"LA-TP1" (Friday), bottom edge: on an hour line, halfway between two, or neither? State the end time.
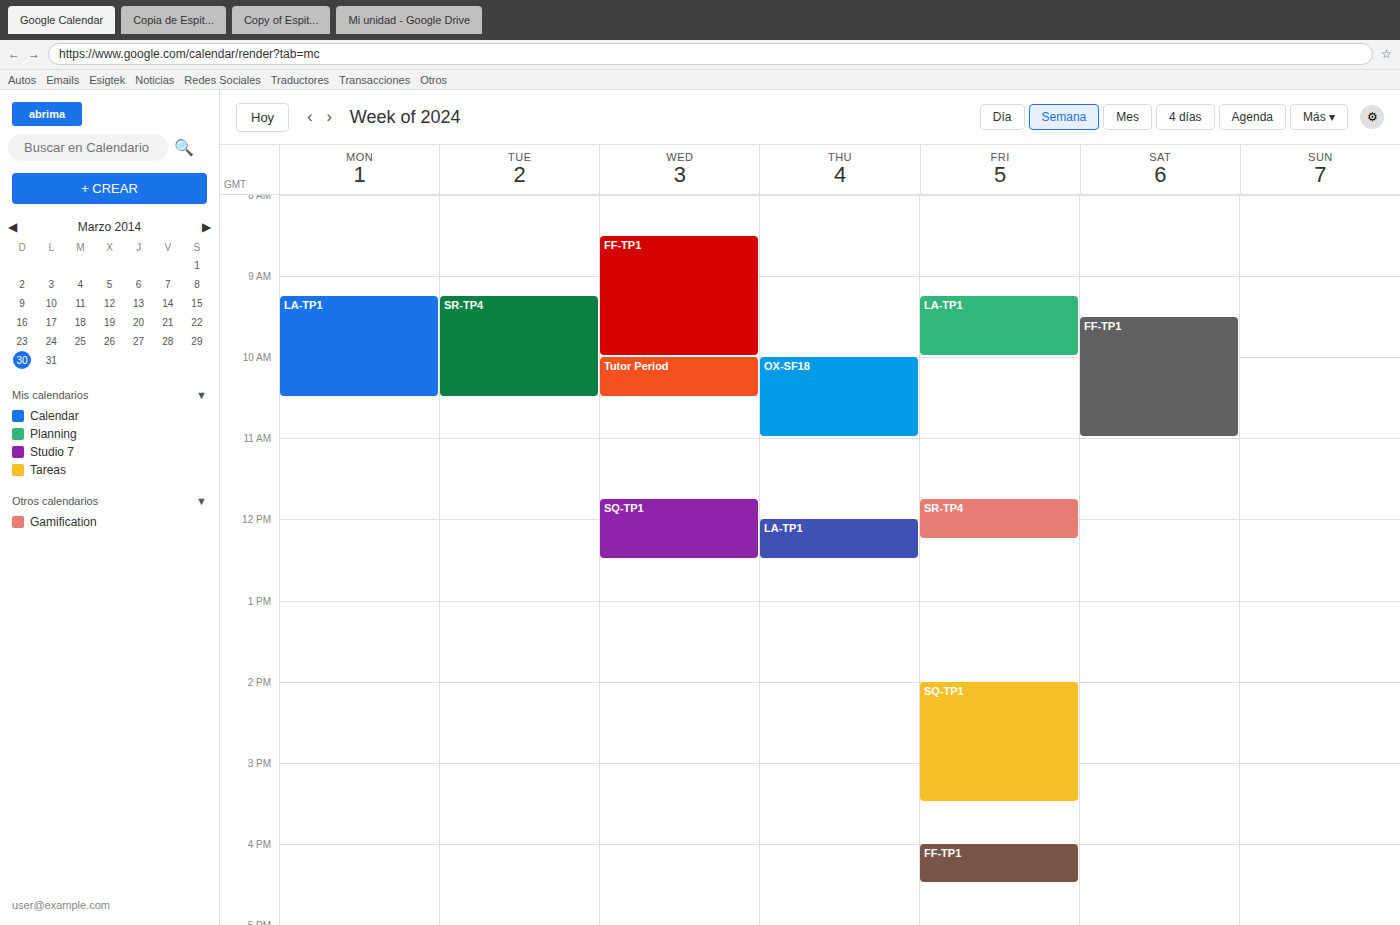
10:00 AM -- exactly on the 10 AM line.